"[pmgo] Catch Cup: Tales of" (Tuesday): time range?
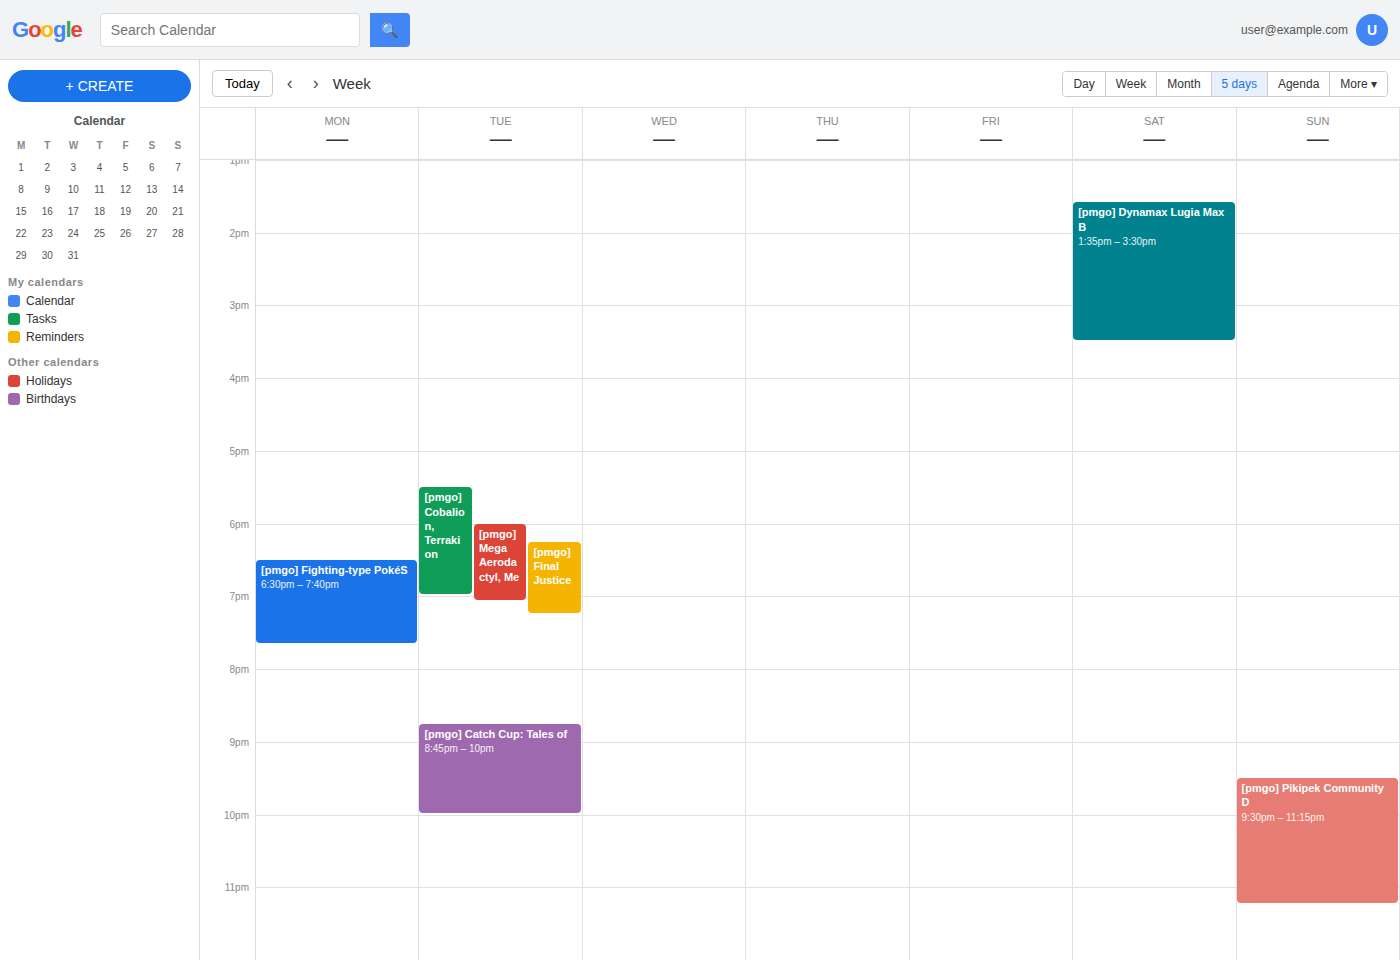
8:45 PM to 10:00 PM